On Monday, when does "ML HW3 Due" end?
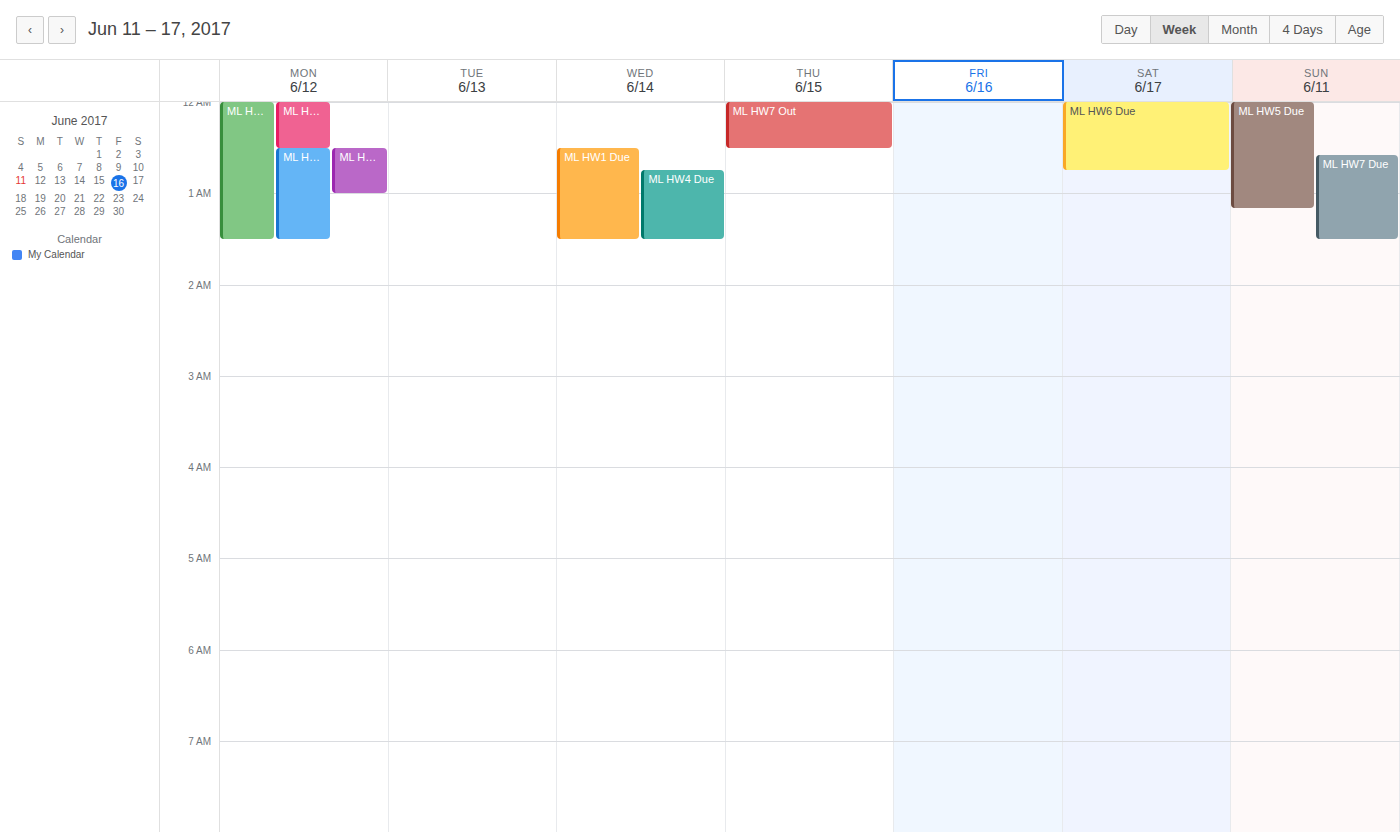
1:30 AM